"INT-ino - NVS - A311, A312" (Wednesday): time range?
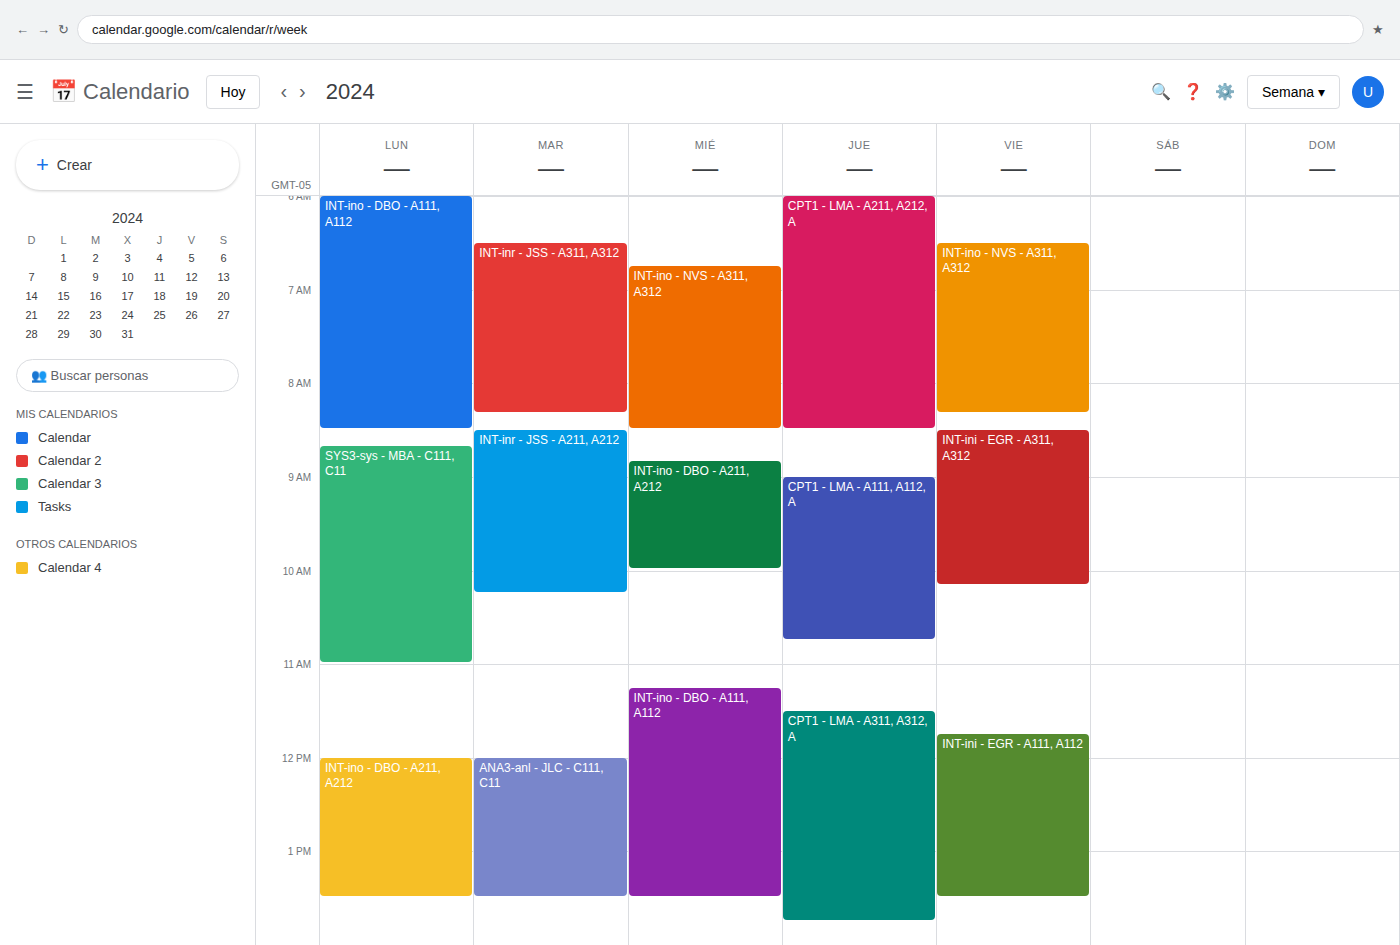
06:45 to 08:30